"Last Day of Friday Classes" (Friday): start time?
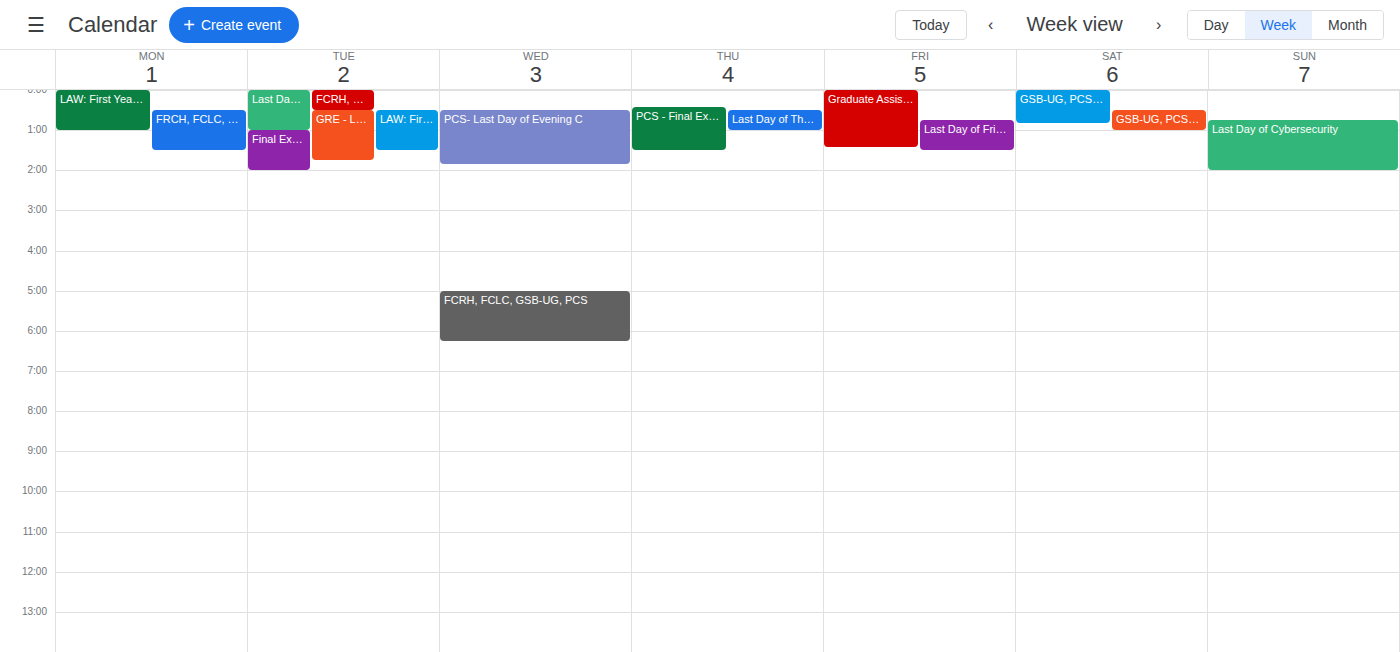
00:45